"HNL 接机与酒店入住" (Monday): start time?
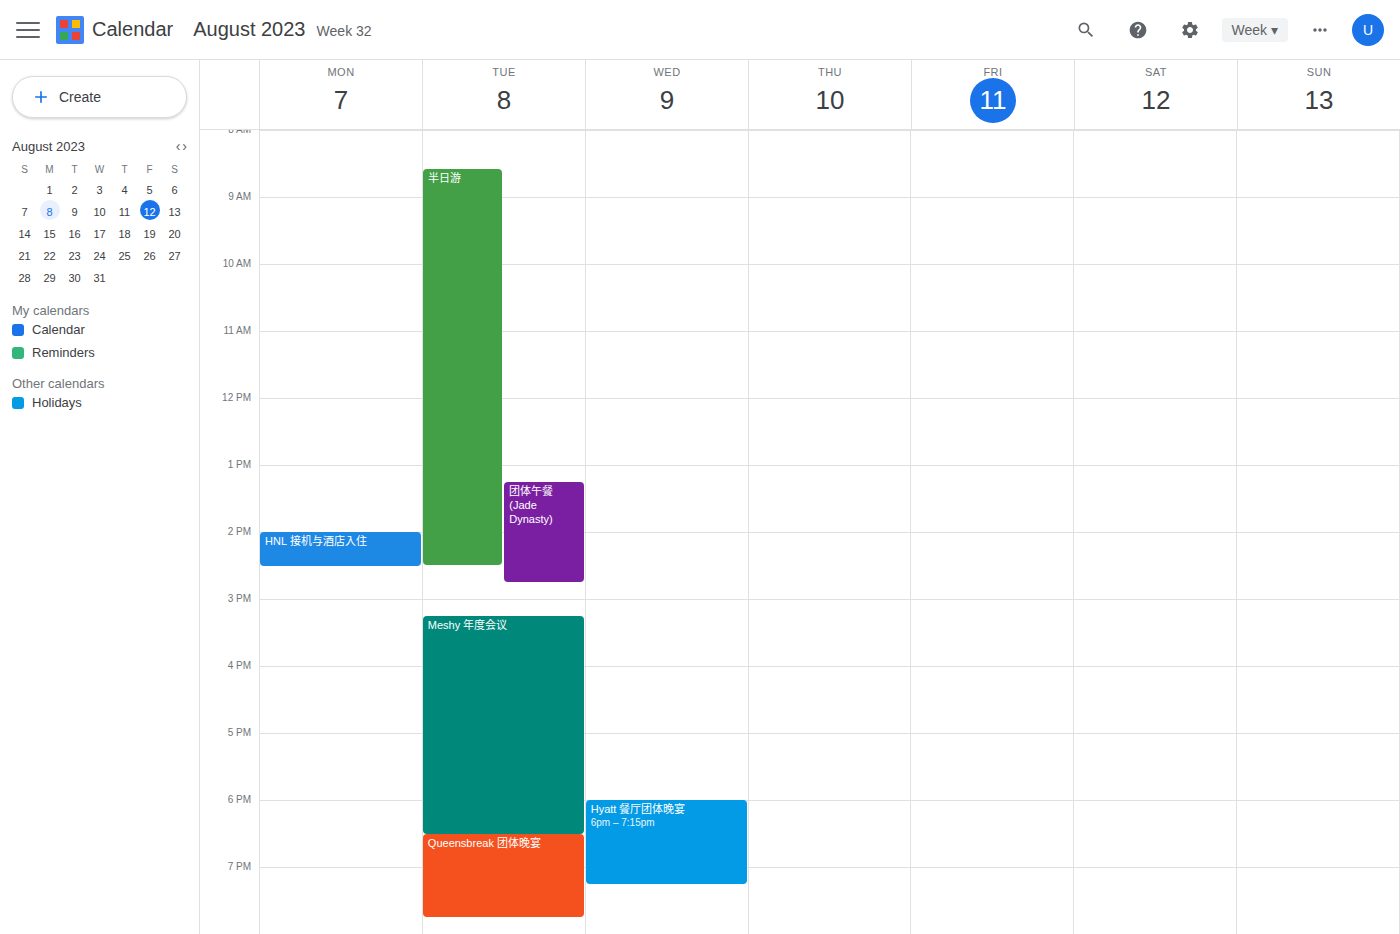
2:00 PM